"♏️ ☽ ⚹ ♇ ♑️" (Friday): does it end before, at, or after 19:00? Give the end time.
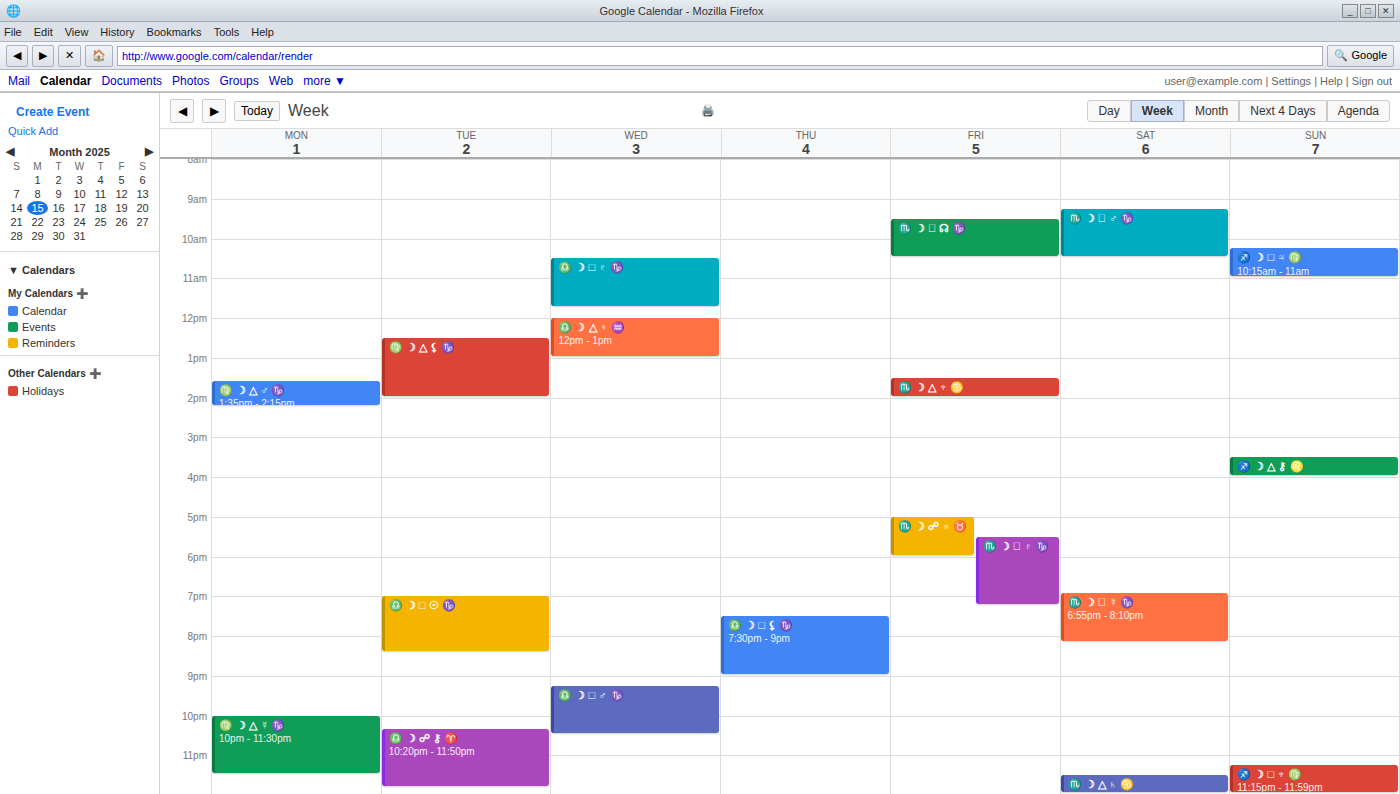
19:15 -- after 19:00, 15 minutes below the 19:00 line.